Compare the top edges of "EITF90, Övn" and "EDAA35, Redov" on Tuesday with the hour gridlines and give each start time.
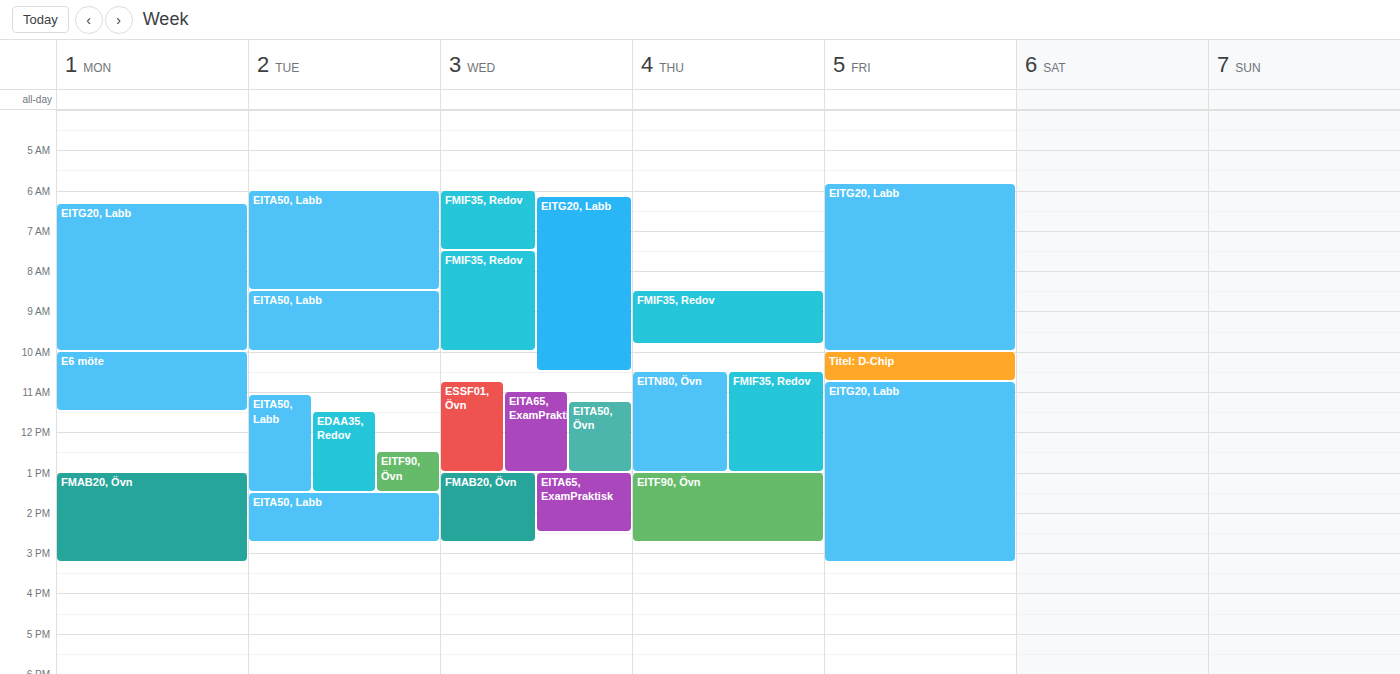
"EITF90, Övn": 12:30 PM, halfway between the 12 PM and 1 PM lines. "EDAA35, Redov": 11:30 AM, halfway between the 11 AM and 12 PM lines.